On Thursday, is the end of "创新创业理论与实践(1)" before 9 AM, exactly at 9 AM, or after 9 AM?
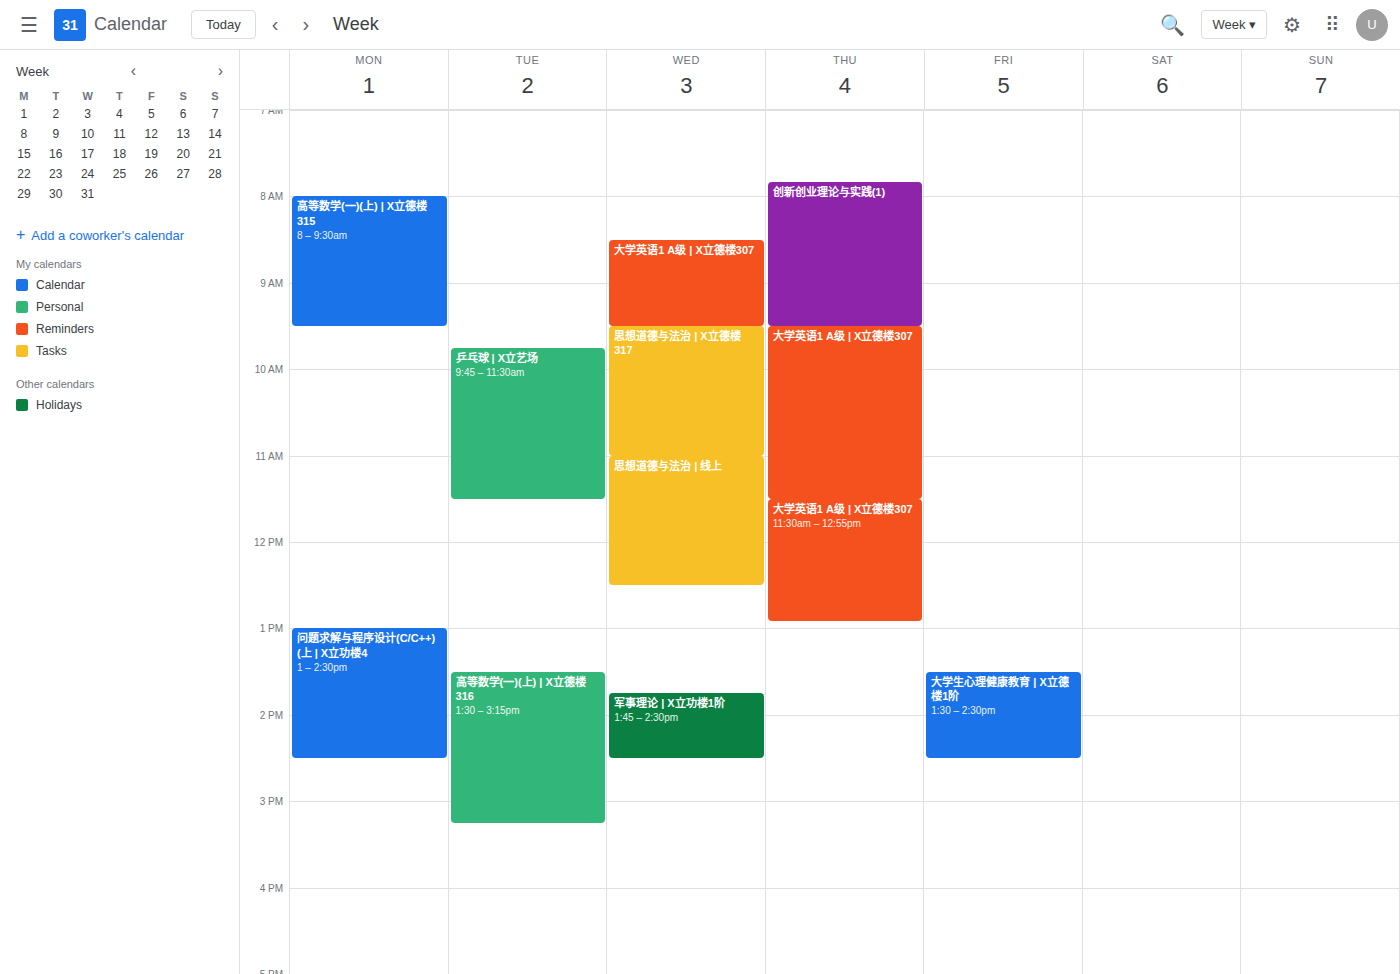
9:30 AM -- after 9 AM, 30 minutes below the 9 AM line.